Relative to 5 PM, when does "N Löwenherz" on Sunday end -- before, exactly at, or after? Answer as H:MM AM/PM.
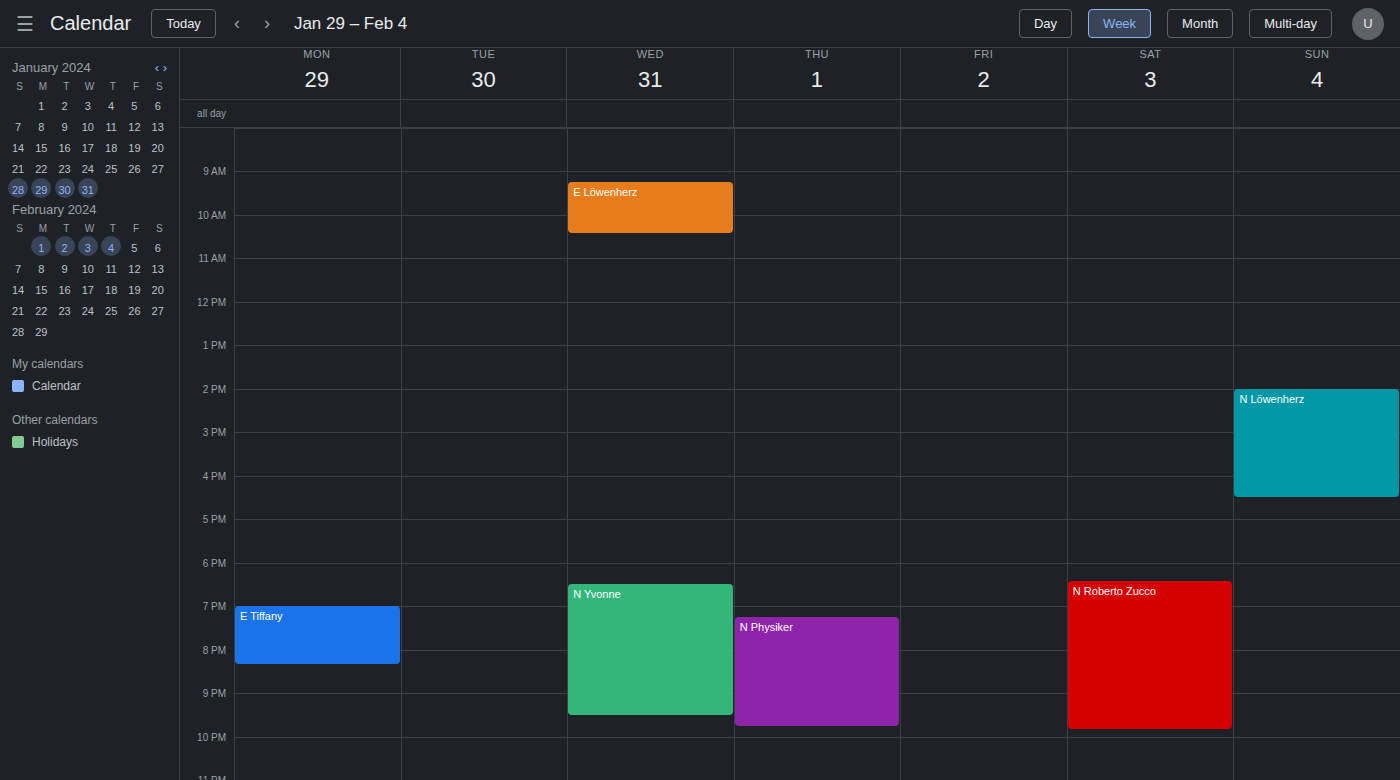
4:30 PM -- before 5 PM, 30 minutes above the 5 PM line.